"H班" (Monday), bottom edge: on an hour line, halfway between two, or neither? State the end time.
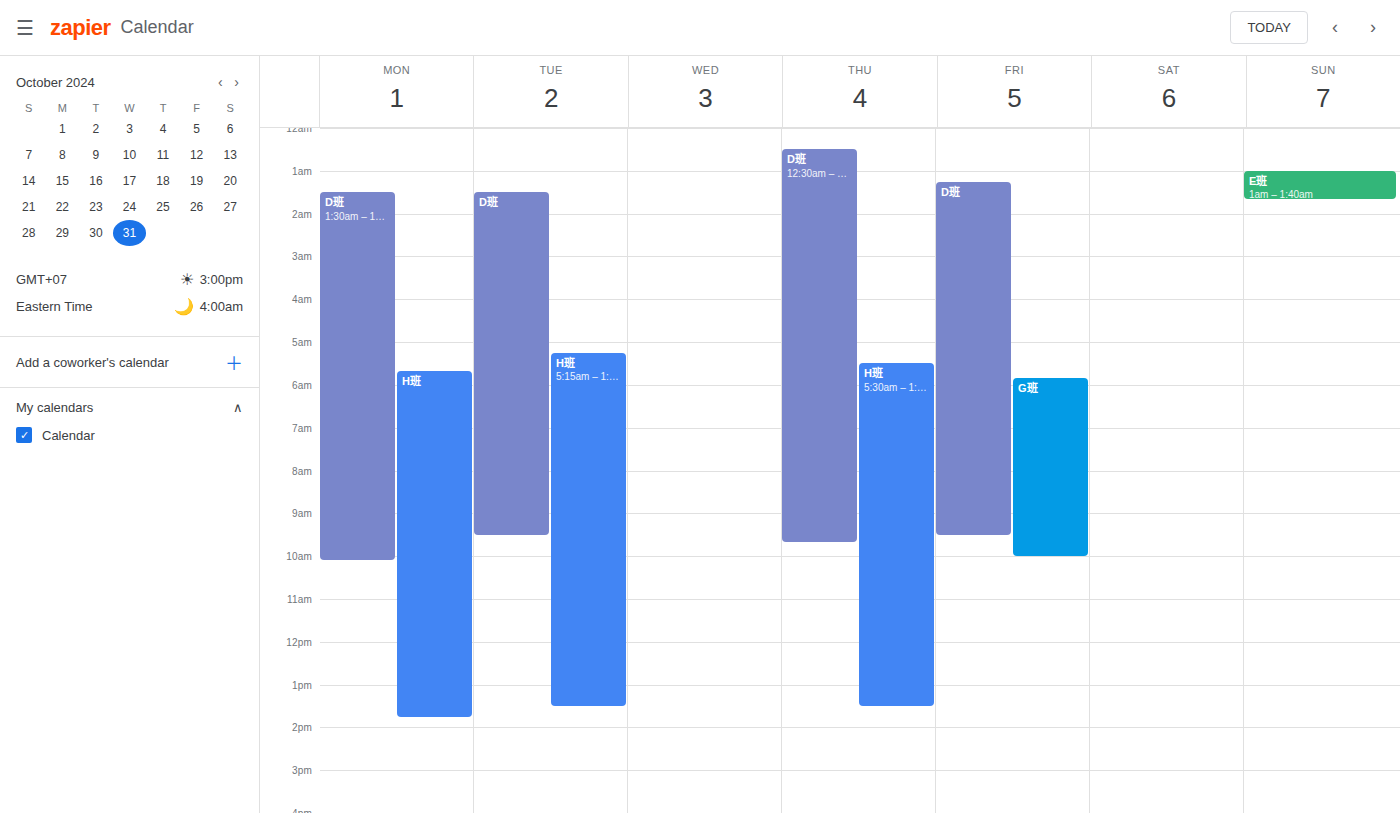
1:45 PM -- neither: three quarters of the way from the 1 PM line to the 2 PM line.